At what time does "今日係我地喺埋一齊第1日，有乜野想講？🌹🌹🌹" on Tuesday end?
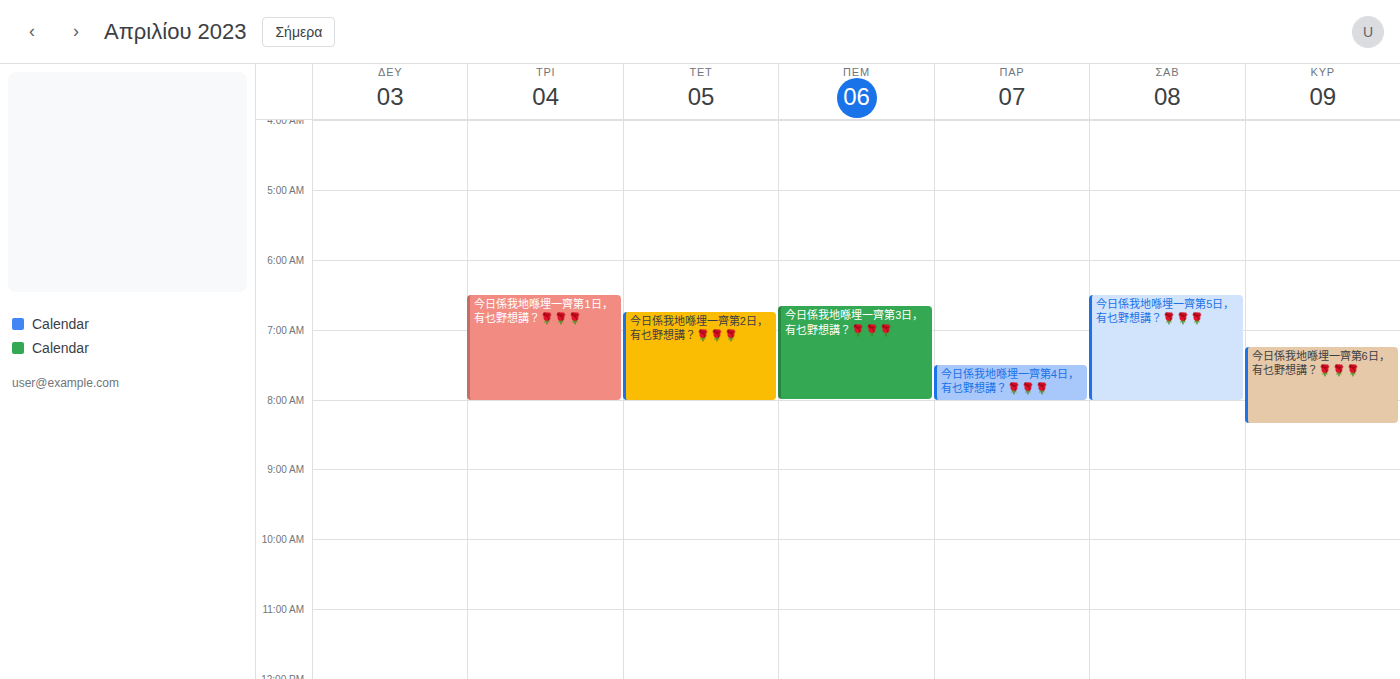
8:00 AM